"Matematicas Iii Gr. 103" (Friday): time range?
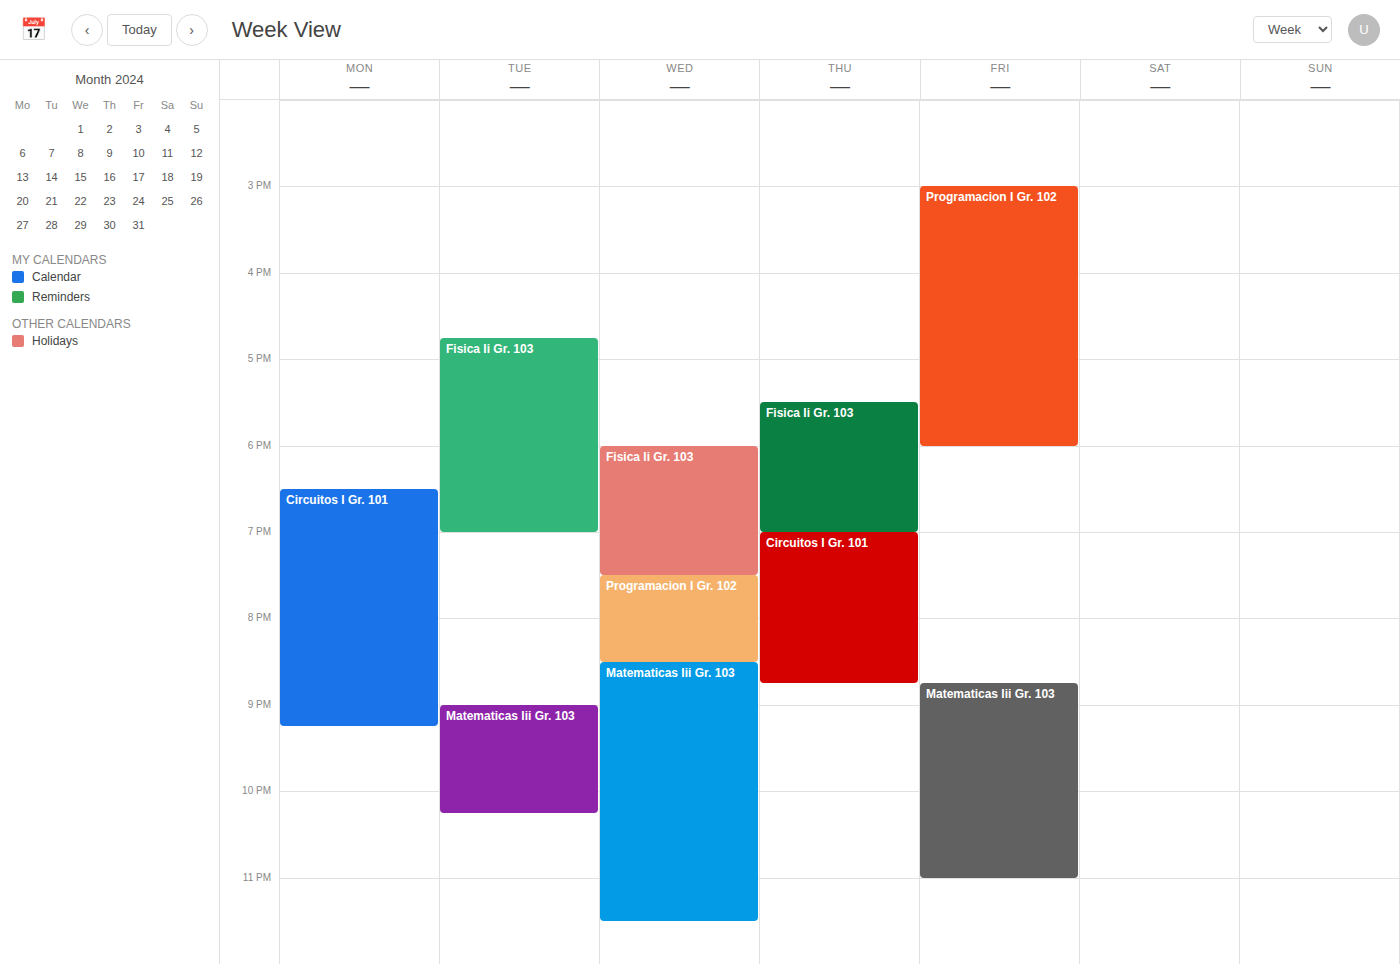
8:45 PM to 11:00 PM